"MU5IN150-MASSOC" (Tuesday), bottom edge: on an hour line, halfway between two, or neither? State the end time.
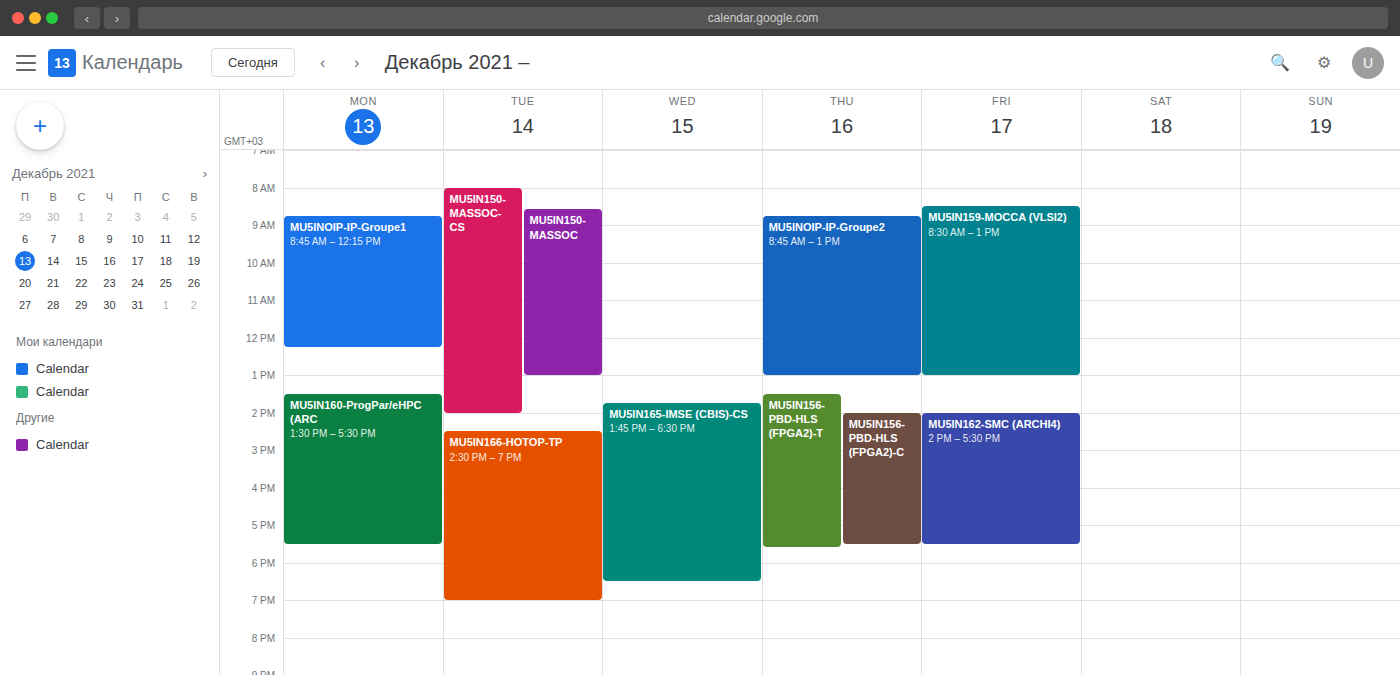
1:00 PM -- exactly on the 1 PM line.